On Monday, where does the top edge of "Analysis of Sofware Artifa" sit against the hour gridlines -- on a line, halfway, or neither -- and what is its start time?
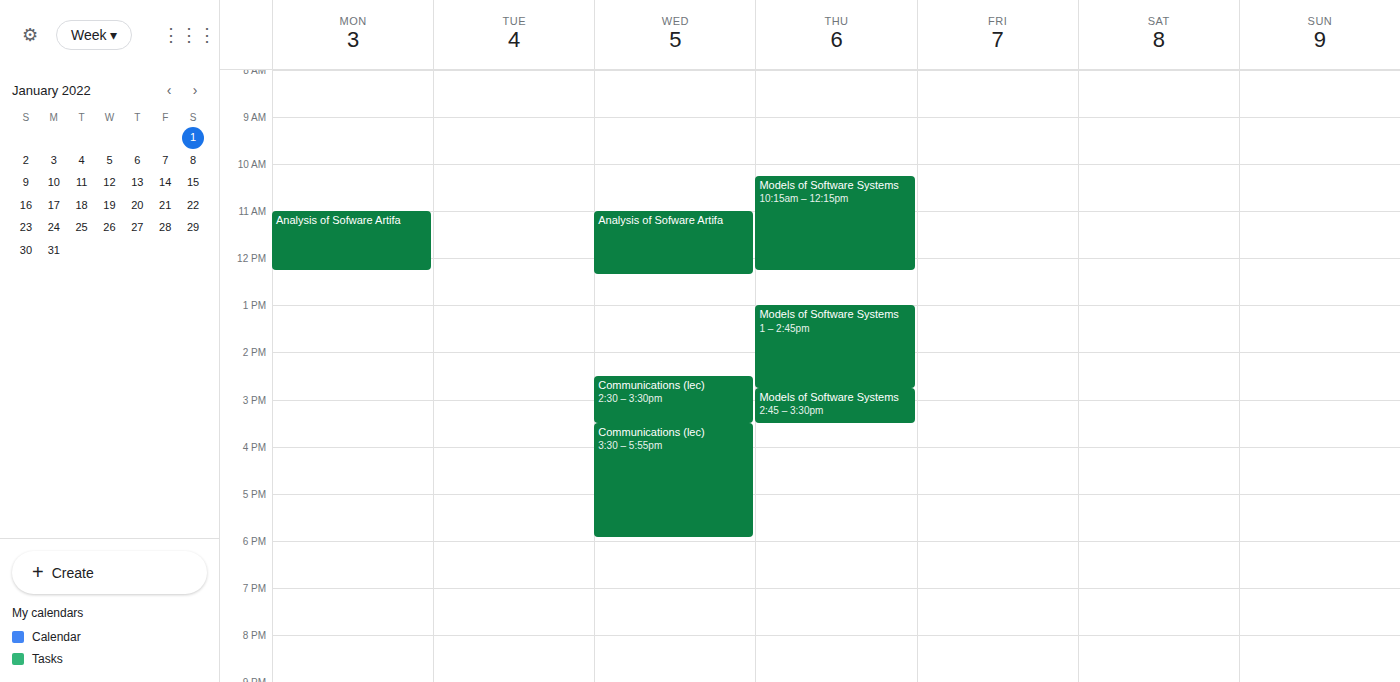
11:00 AM -- exactly on the 11 AM line.